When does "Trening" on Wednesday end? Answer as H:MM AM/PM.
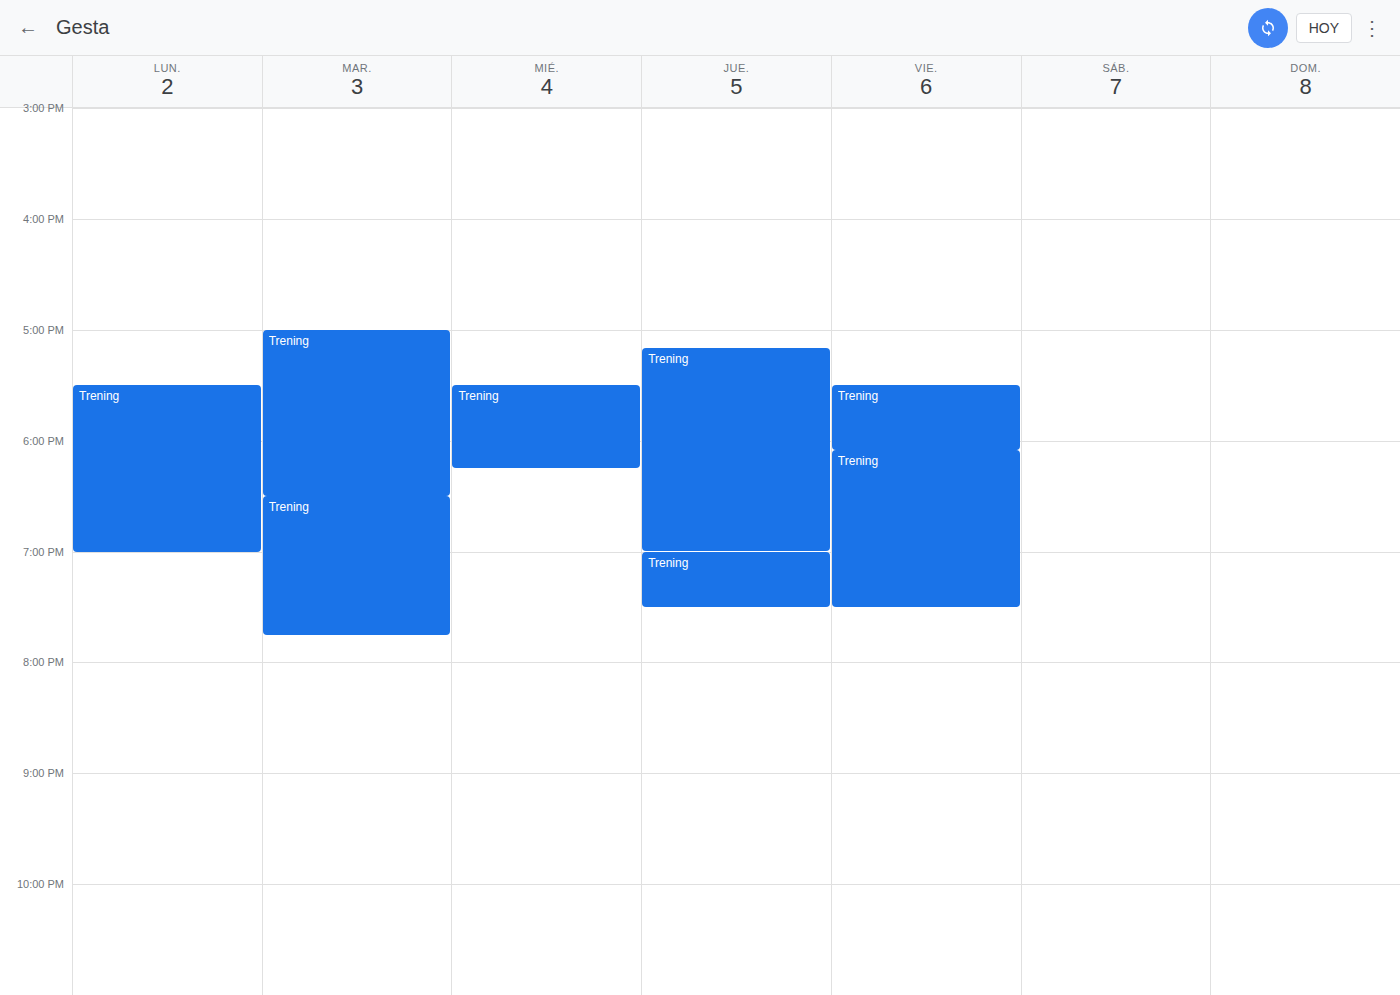
6:15 PM